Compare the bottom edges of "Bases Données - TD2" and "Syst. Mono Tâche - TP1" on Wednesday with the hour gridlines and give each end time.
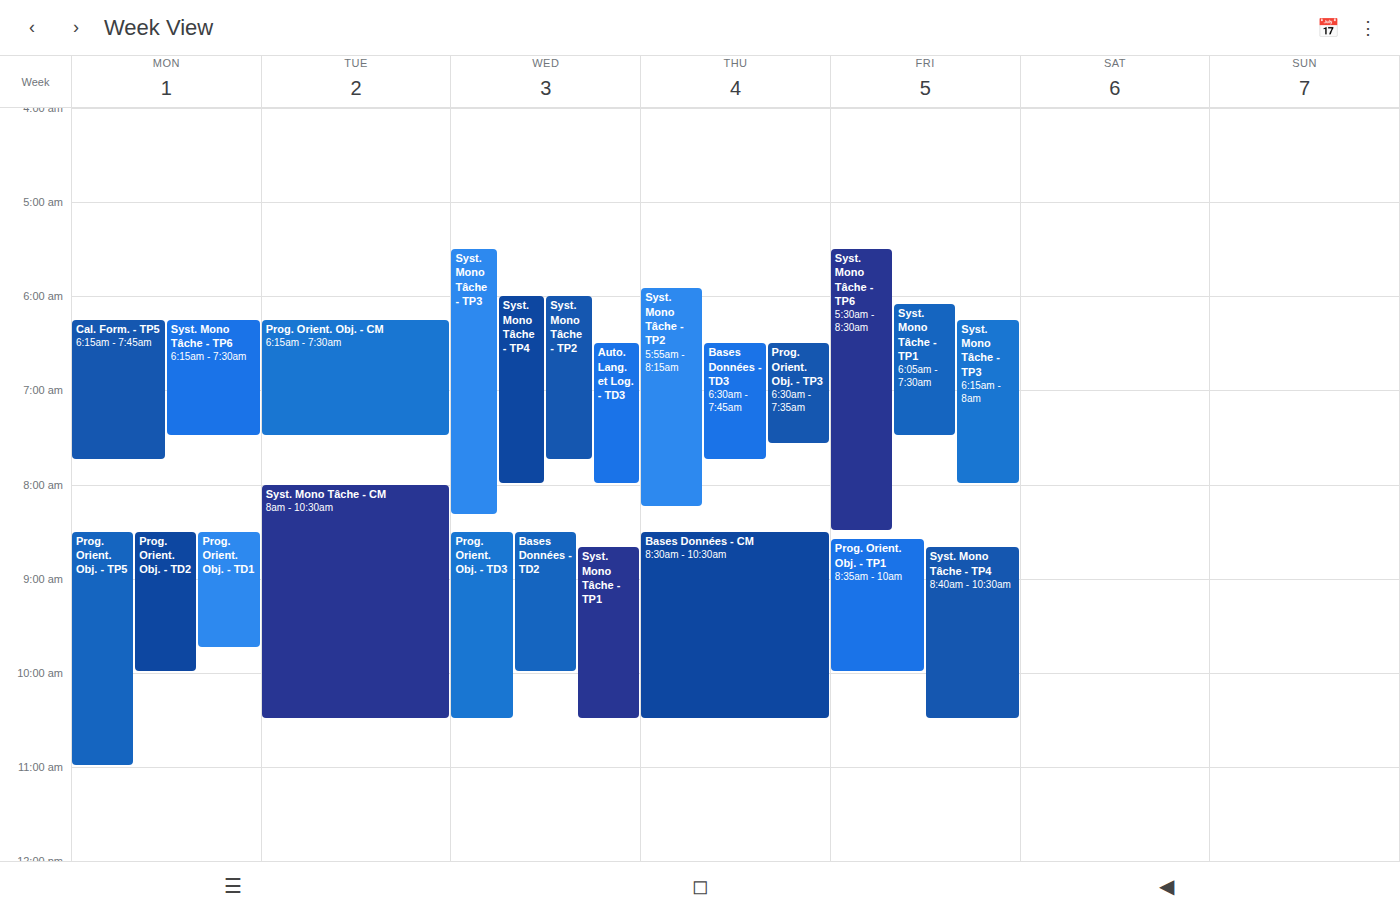
"Bases Données - TD2": 10:00 AM, exactly on the 10 AM line. "Syst. Mono Tâche - TP1": 10:30 AM, halfway between the 10 AM and 11 AM lines.